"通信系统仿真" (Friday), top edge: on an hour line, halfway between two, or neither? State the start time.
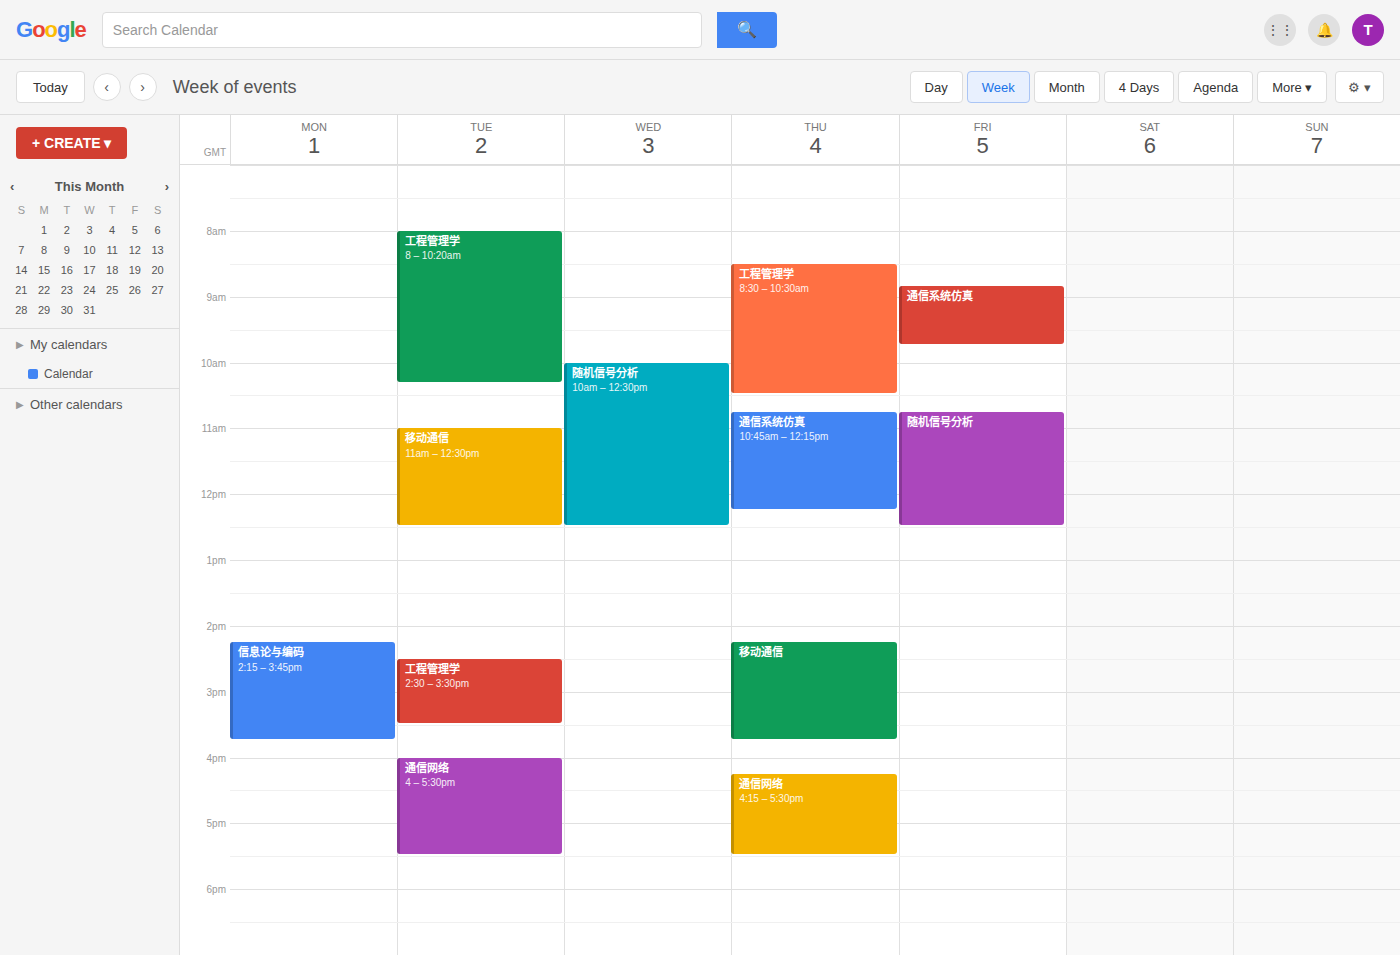
8:50 AM -- neither: 50 minutes below the 8 AM line and 10 minutes above the 9 AM line.